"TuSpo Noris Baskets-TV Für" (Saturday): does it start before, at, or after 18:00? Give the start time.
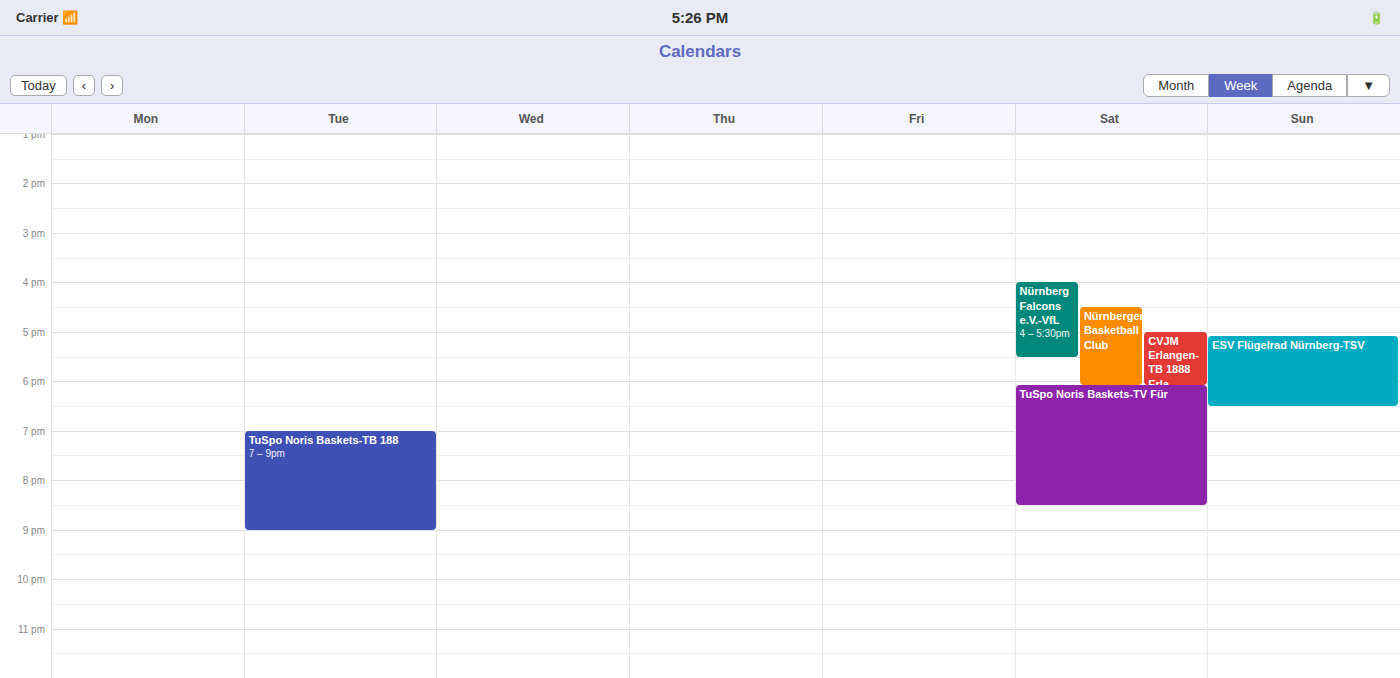
18:05 -- after 18:00, 5 minutes below the 18:00 line.